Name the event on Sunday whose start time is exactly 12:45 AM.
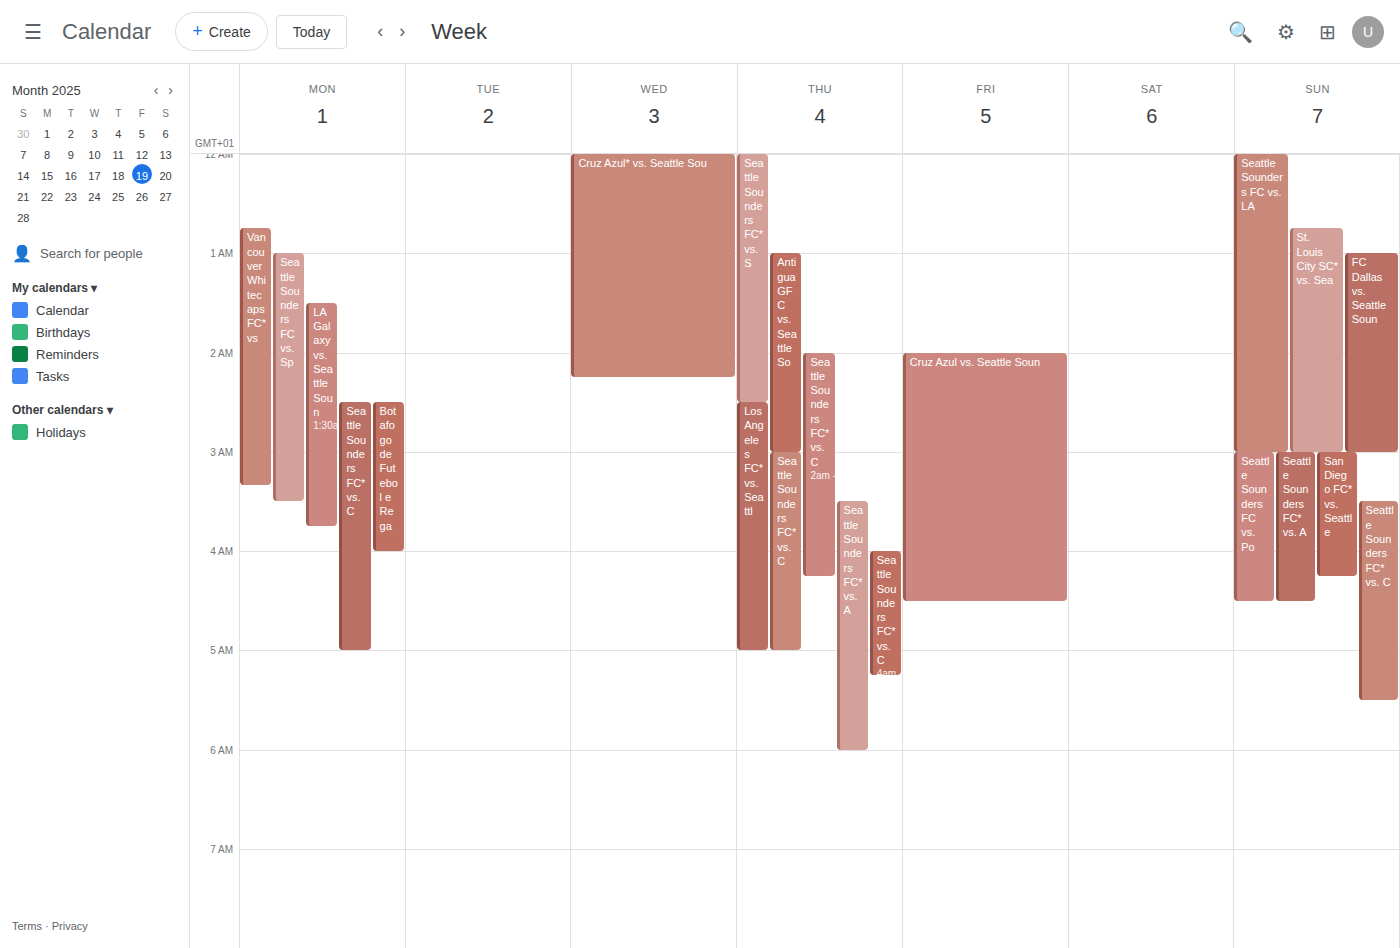
"St. Louis City SC* vs. Sea"